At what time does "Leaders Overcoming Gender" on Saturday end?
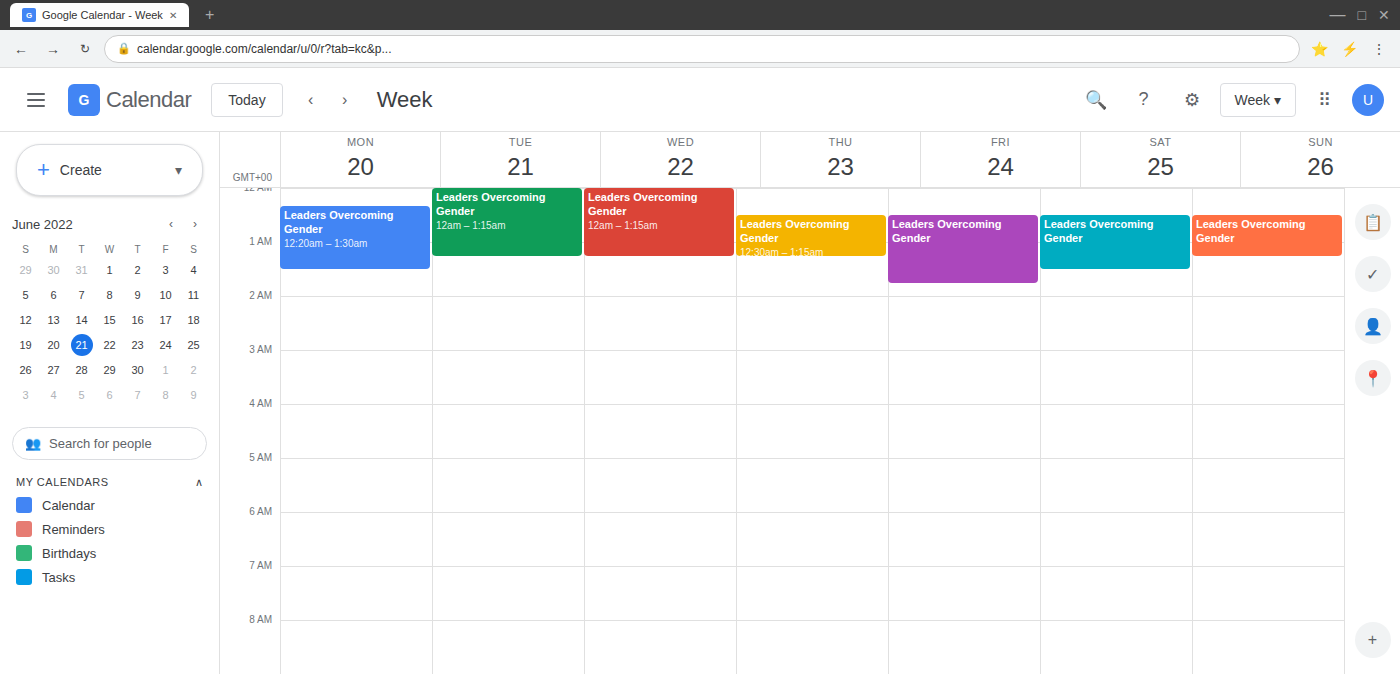
1:30 AM